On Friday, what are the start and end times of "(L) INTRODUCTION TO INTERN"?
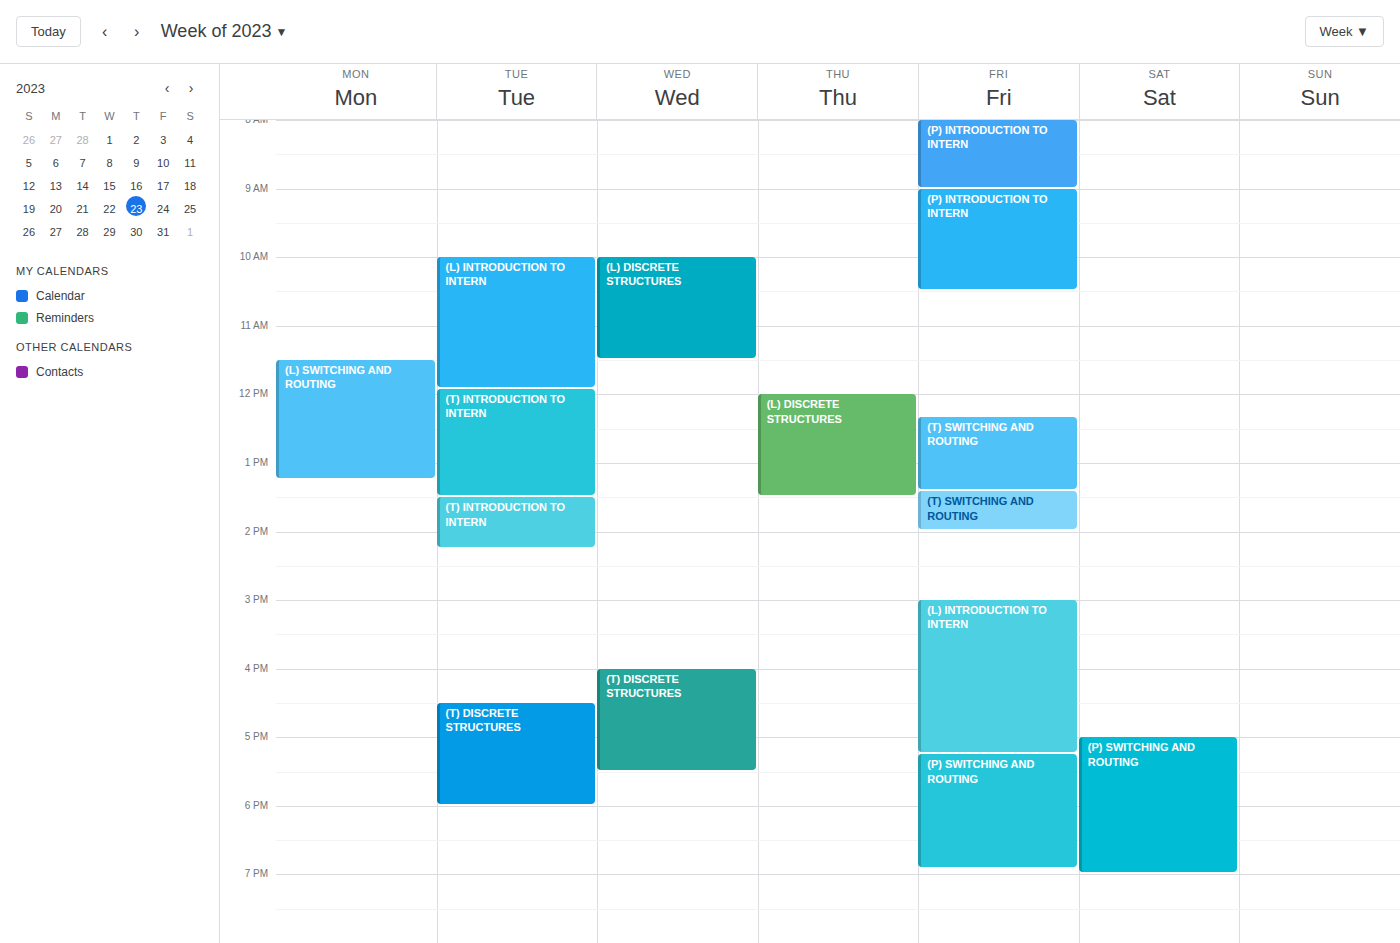
3:00 PM to 5:15 PM